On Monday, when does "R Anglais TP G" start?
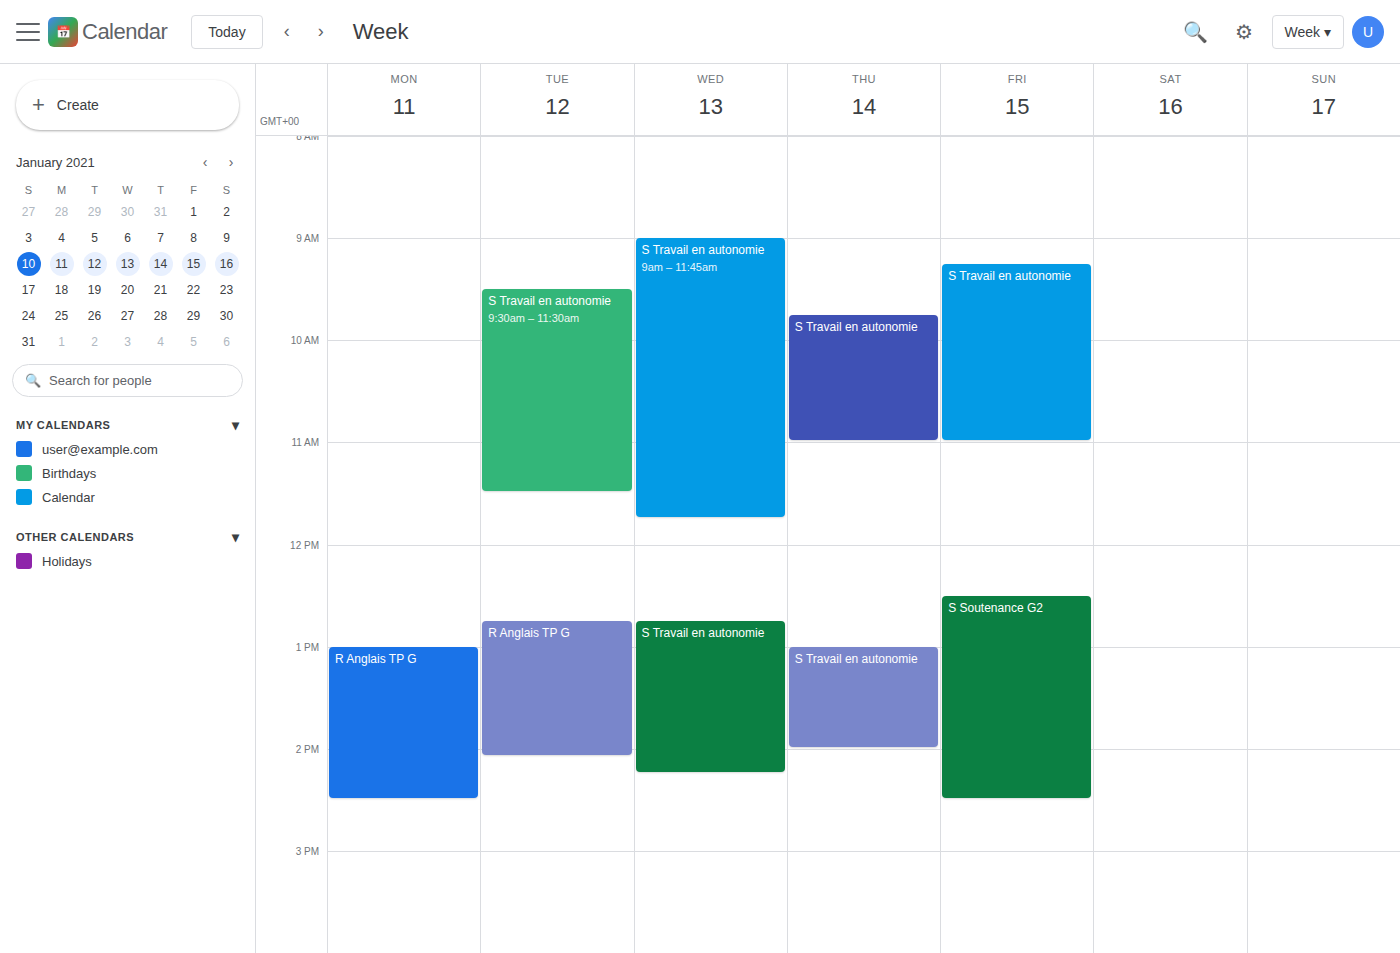
1:00 PM